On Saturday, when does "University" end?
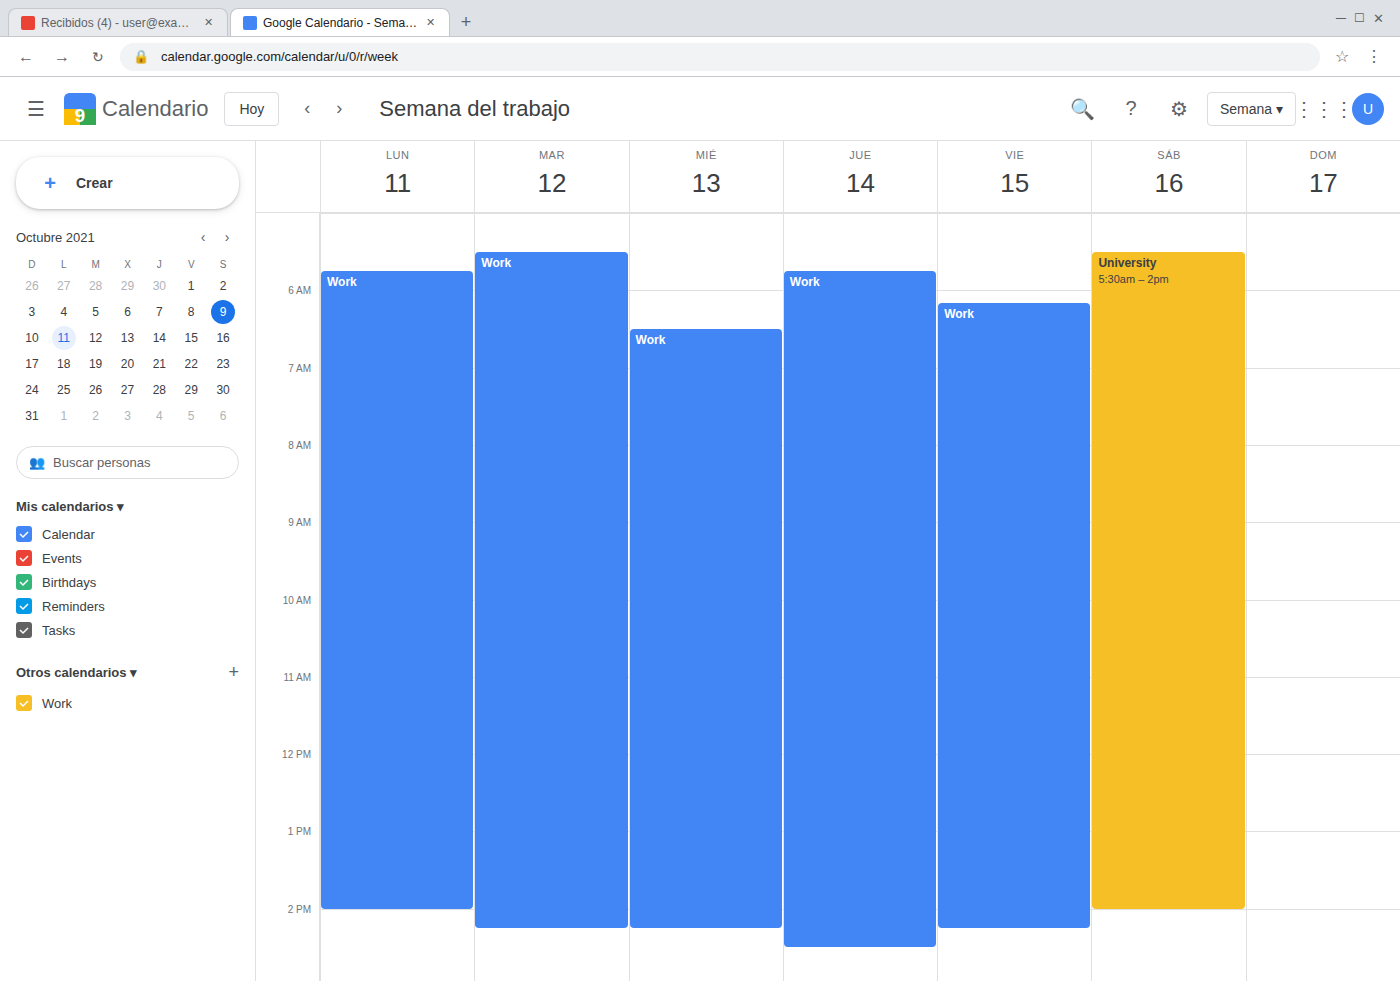
2:00 PM